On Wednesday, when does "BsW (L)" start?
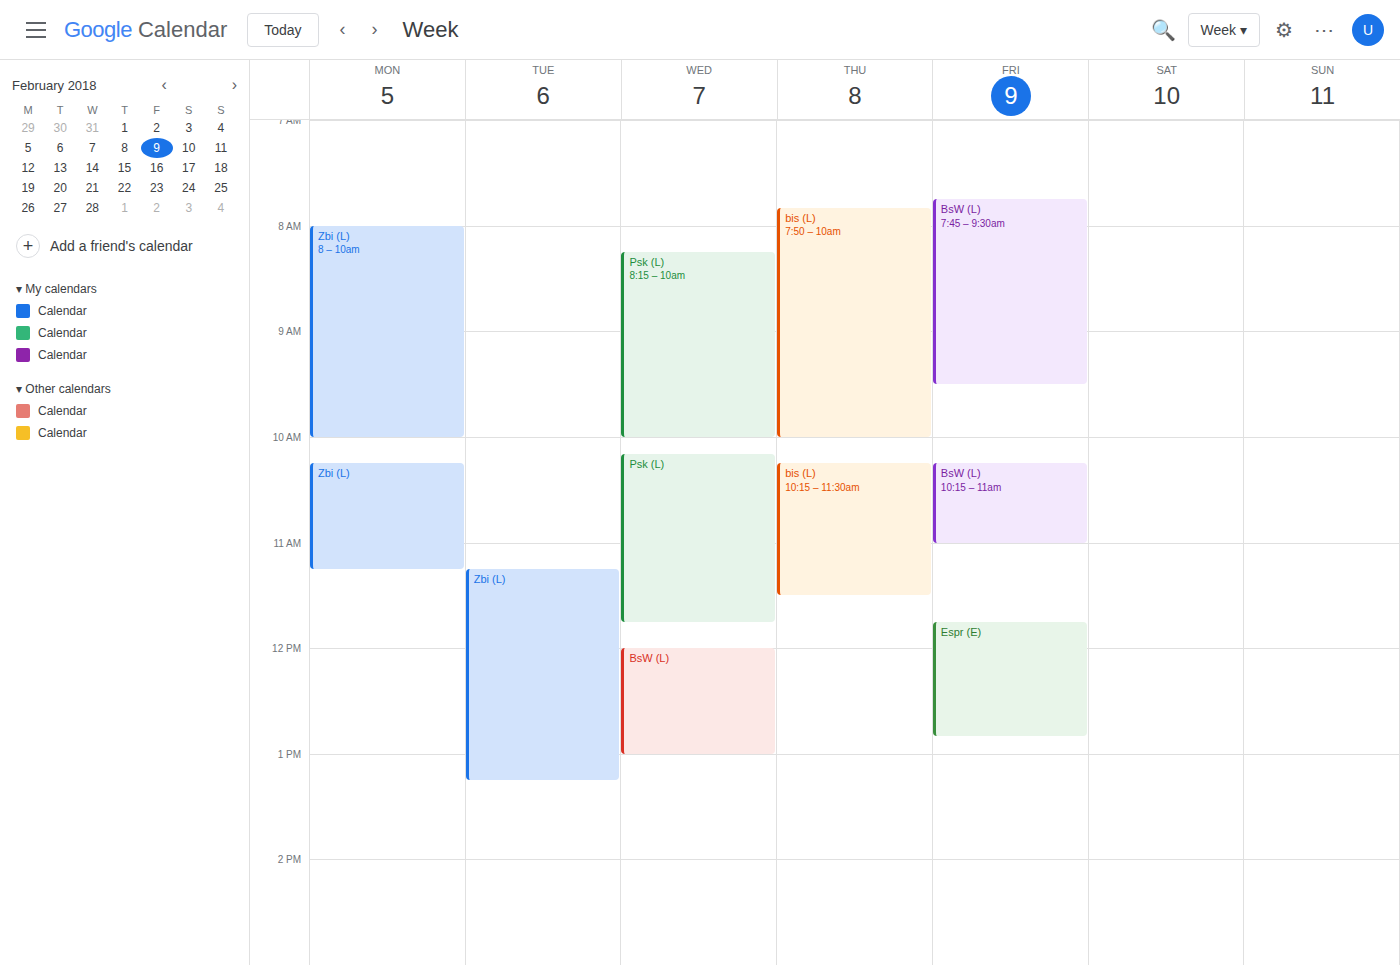
12:00 PM